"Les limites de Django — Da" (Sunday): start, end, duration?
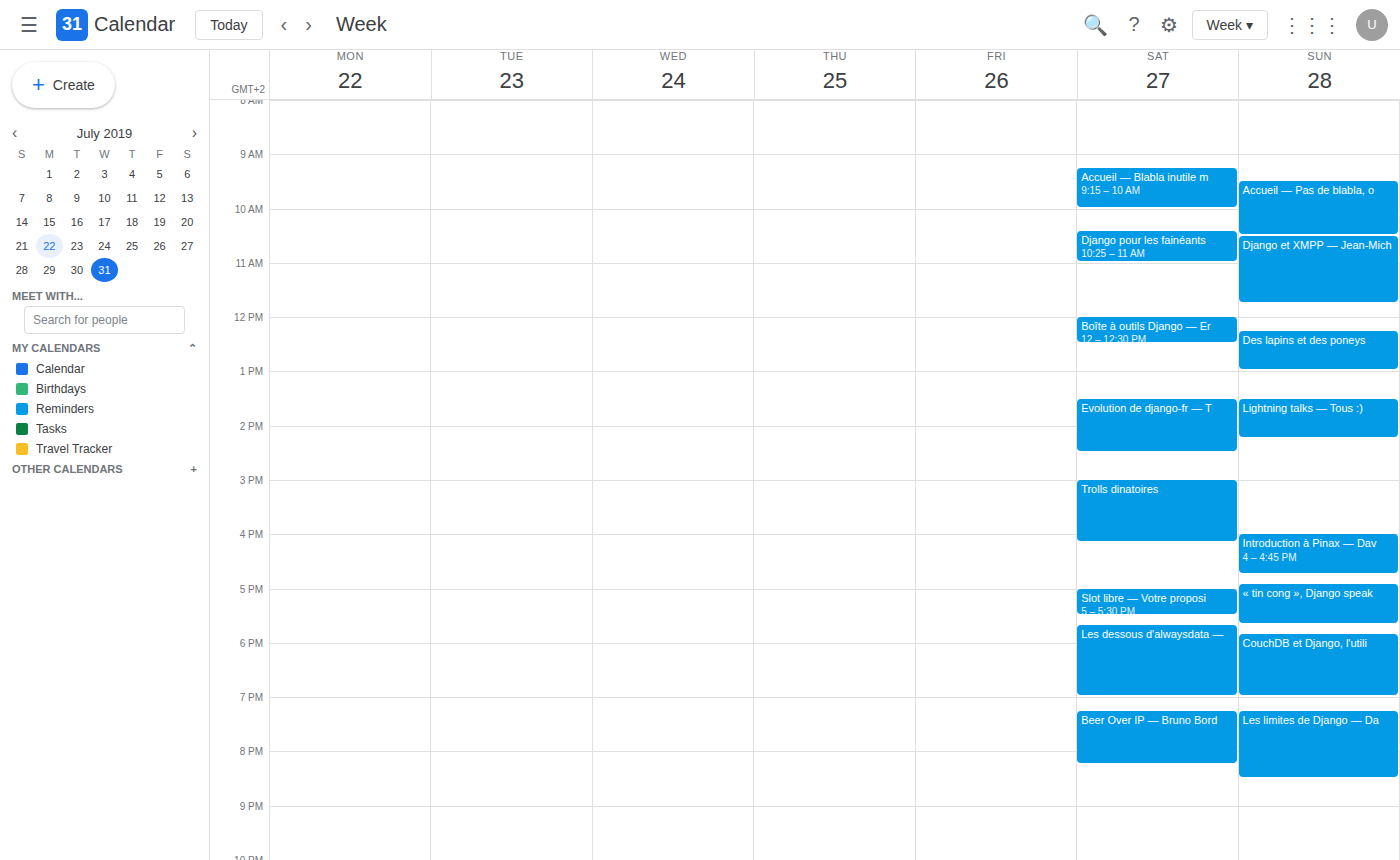
7:15 PM to 8:30 PM, 1 hour 15 minutes